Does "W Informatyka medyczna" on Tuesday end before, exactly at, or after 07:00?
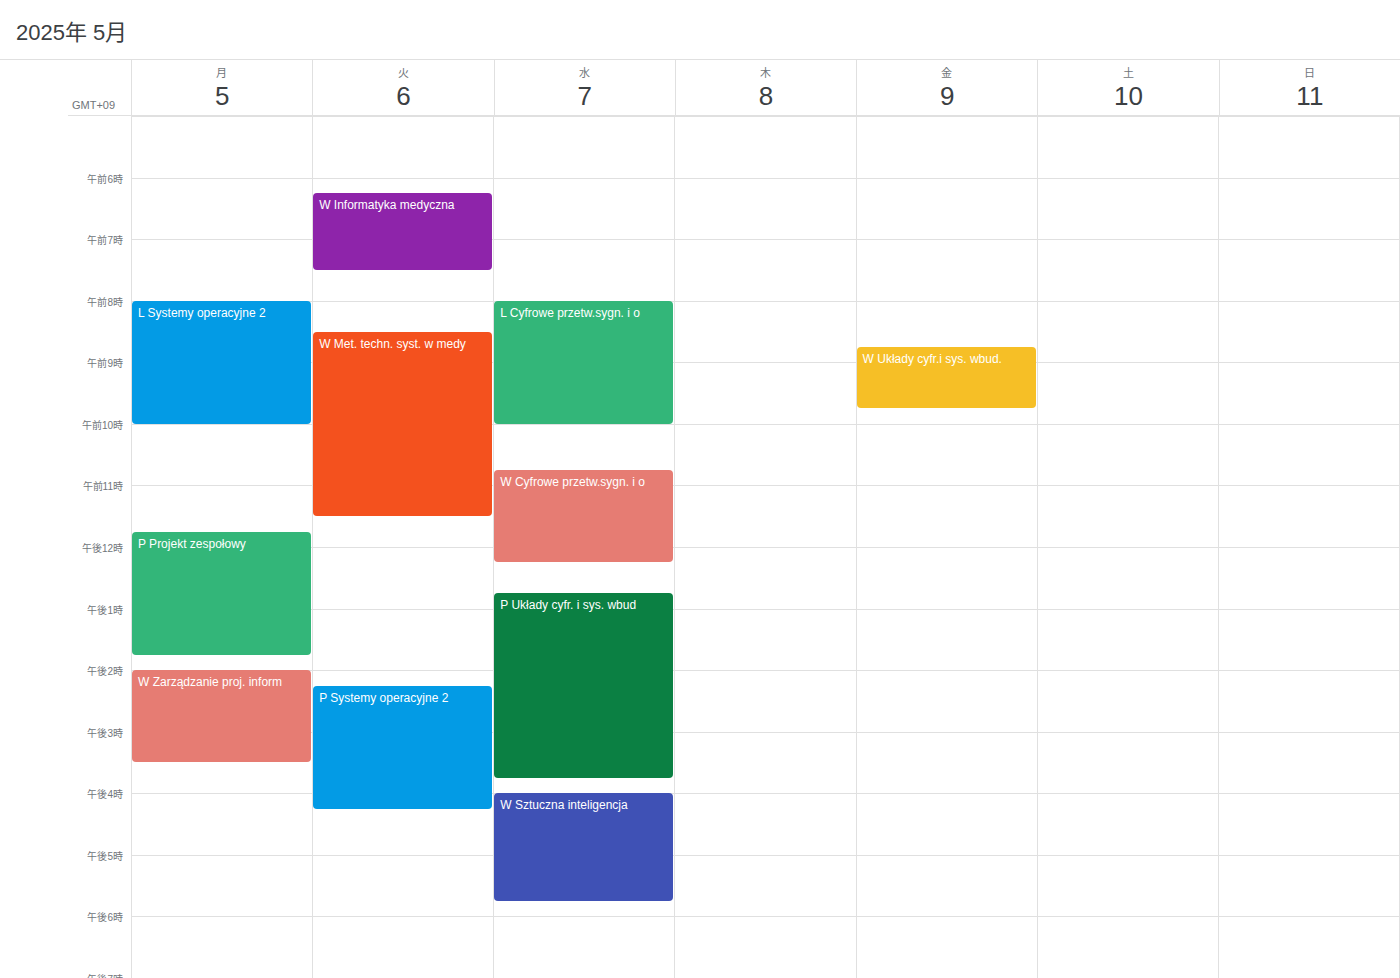
07:30 -- after 07:00, 30 minutes below the 07:00 line.